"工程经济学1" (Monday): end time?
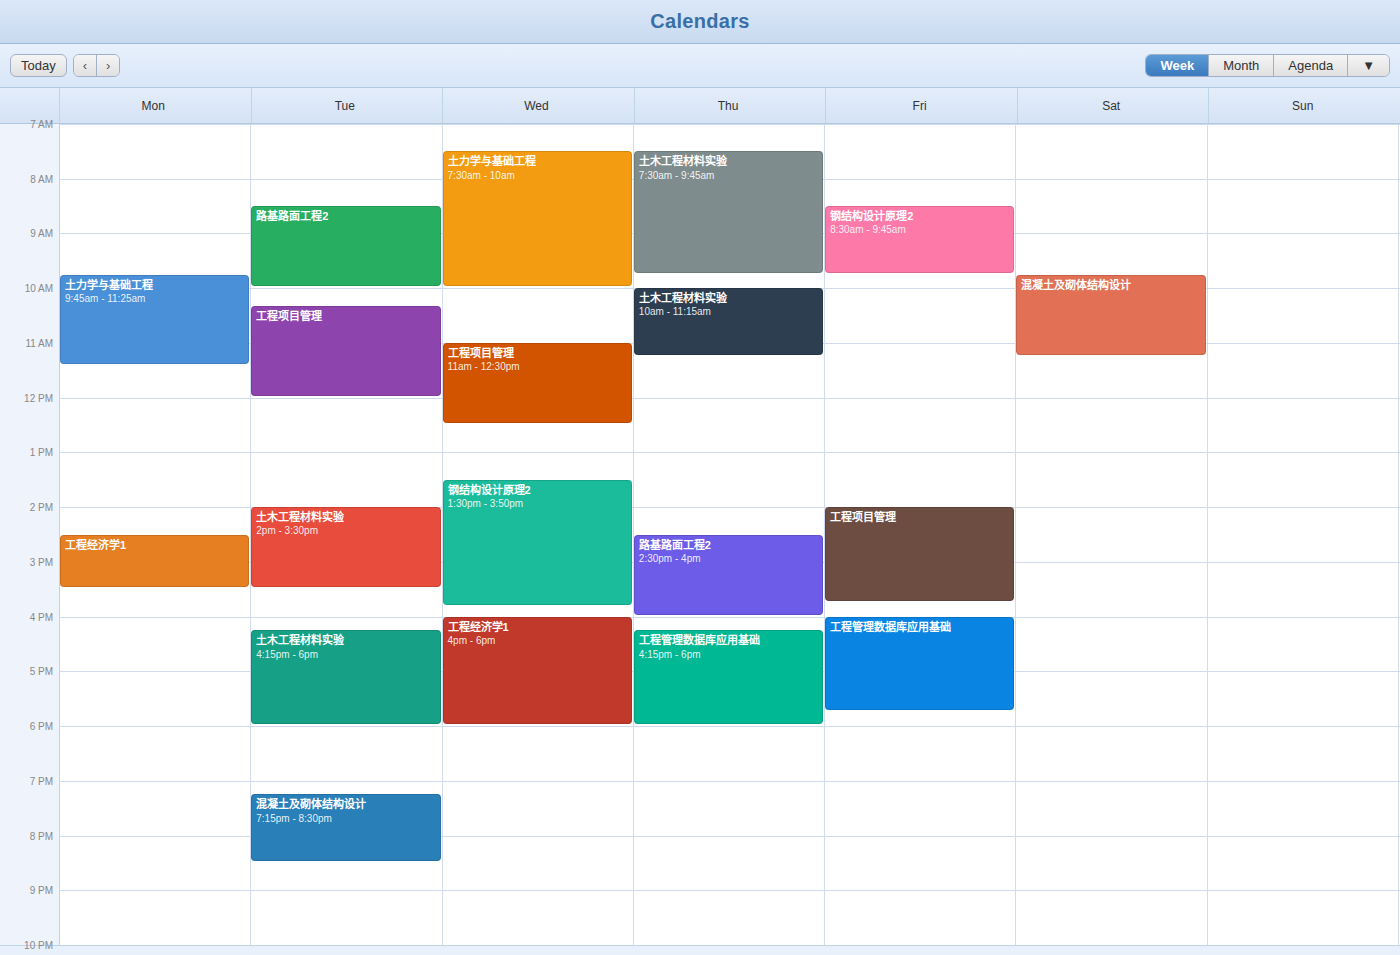
3:30 PM